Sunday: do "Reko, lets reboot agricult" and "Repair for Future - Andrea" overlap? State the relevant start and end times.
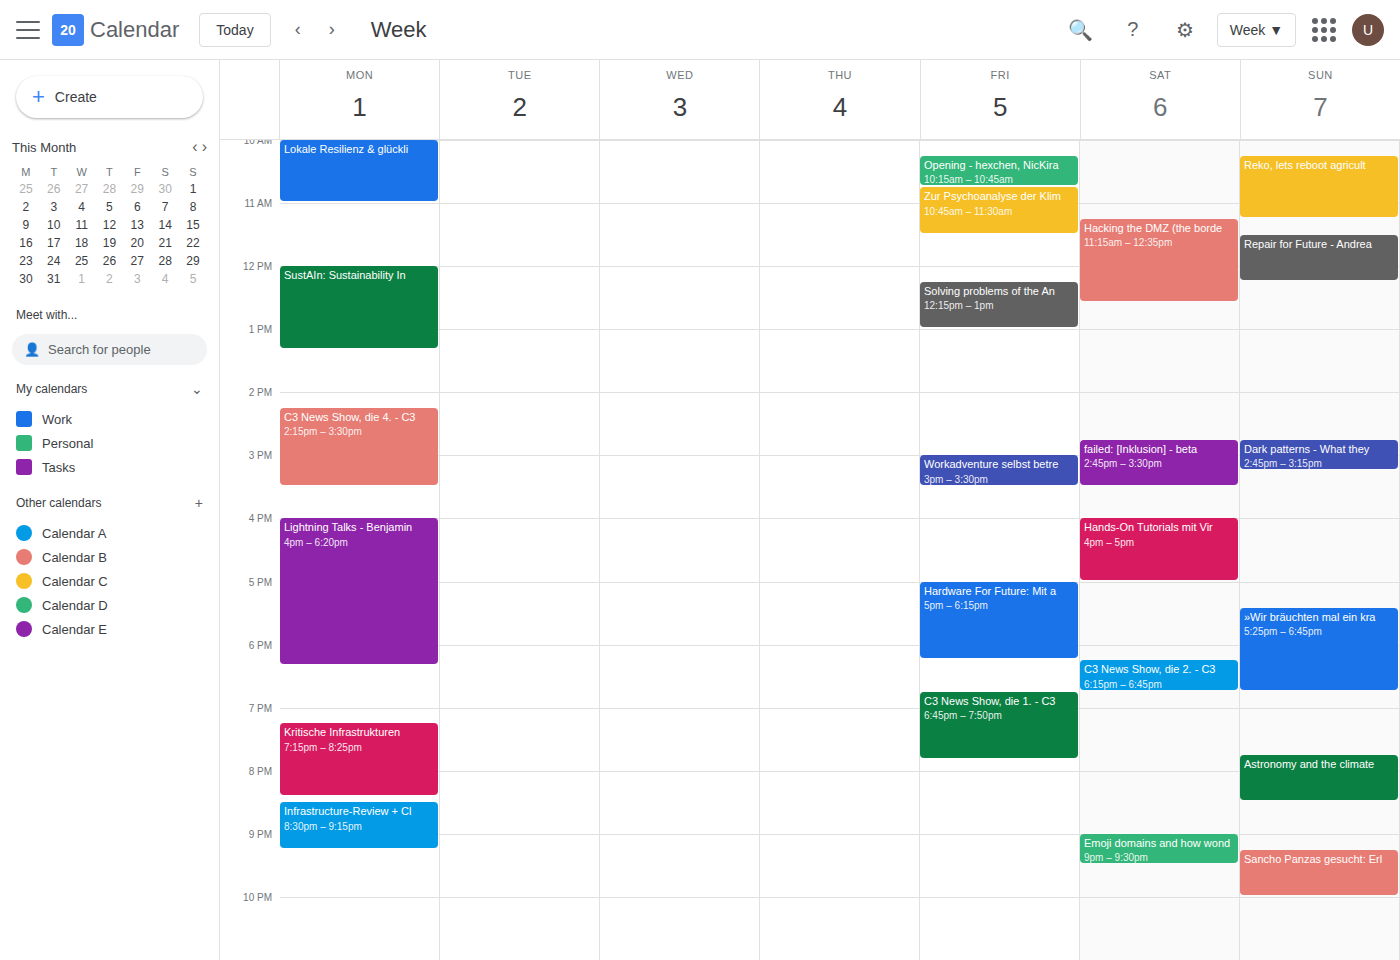
"Reko, lets reboot agricult" ends at 11:15 AM and "Repair for Future - Andrea" starts at 11:30 AM -- no overlap.